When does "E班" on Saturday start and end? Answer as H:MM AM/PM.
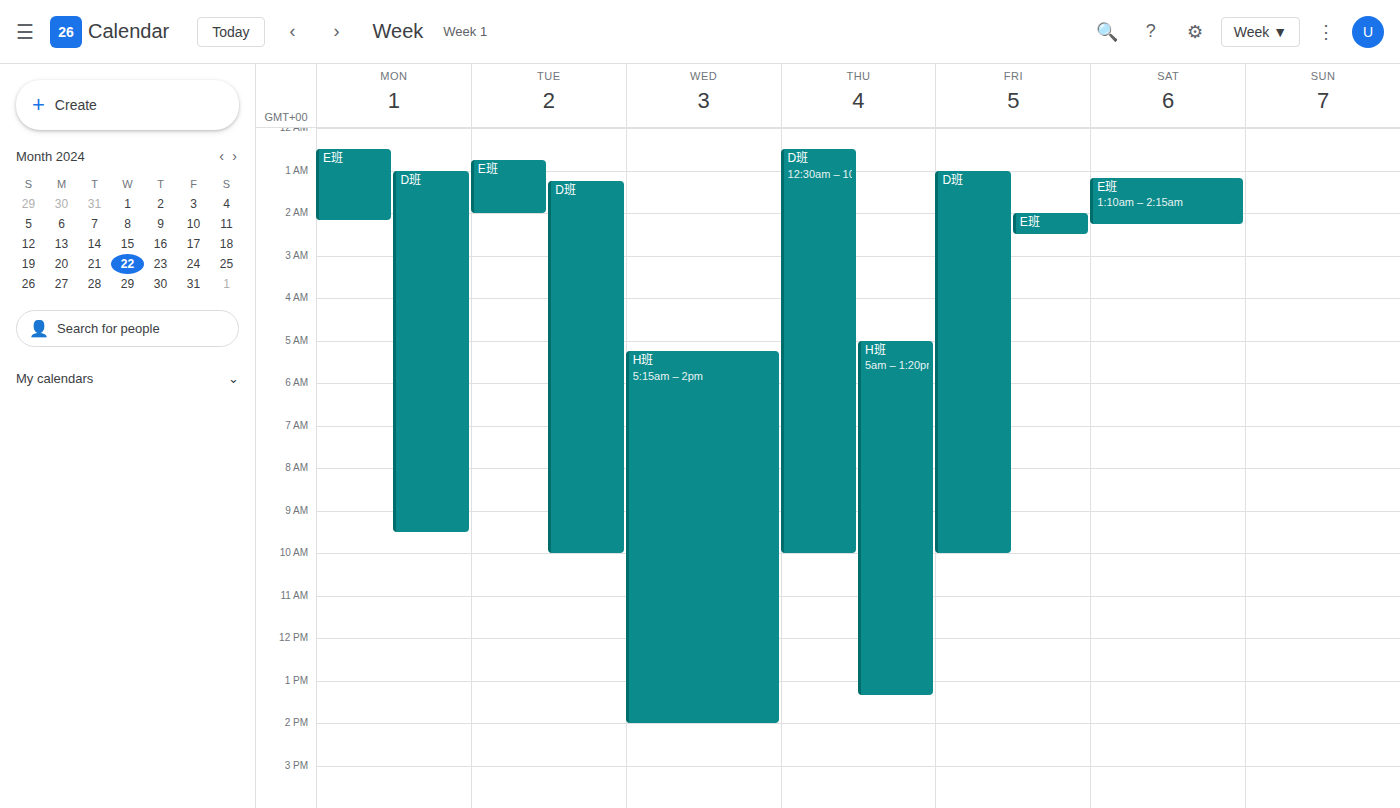
1:10 AM to 2:15 AM